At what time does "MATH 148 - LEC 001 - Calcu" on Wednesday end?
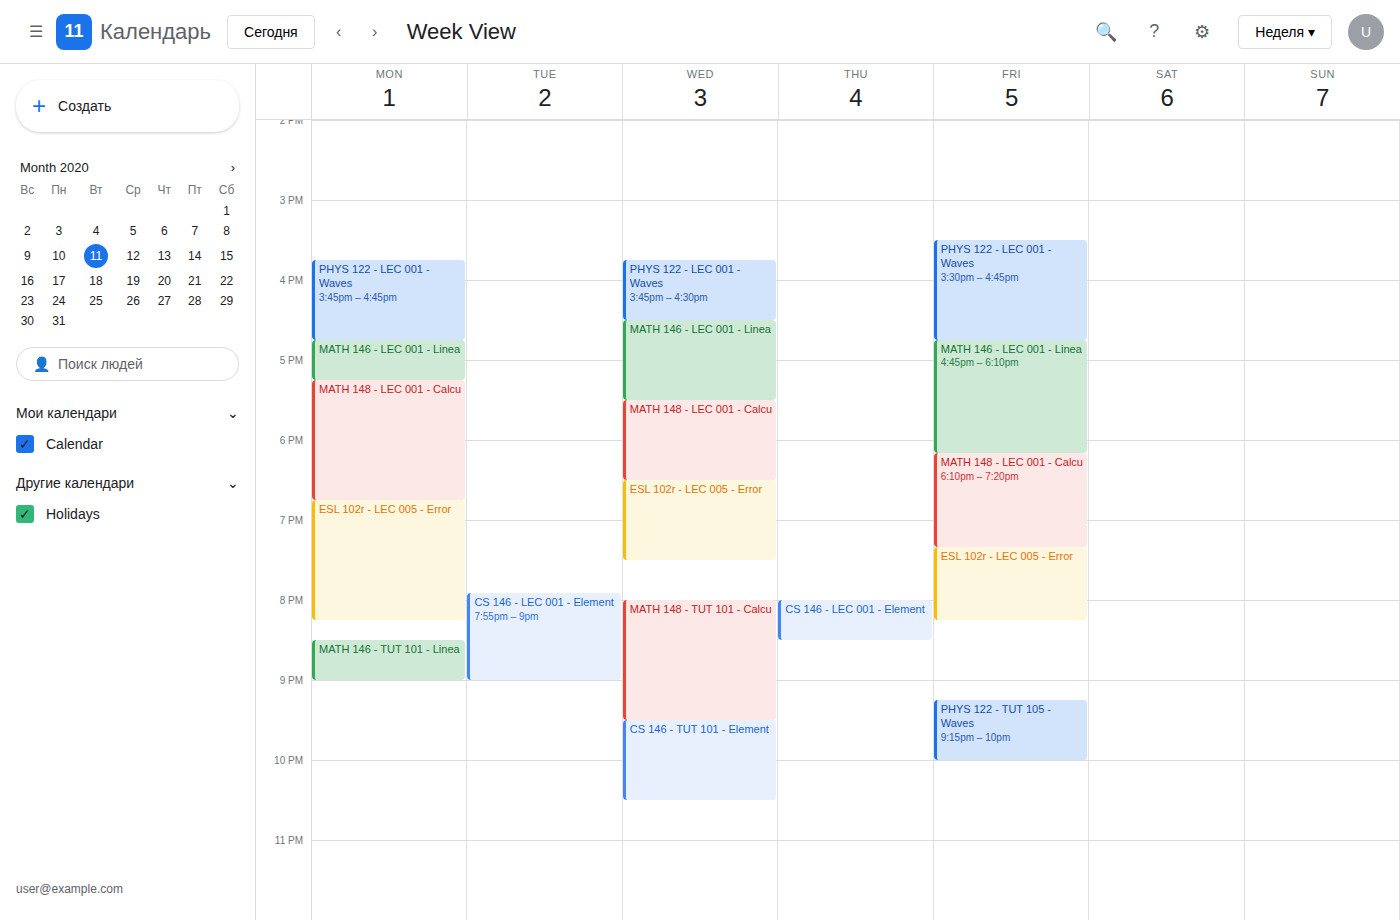
18:30